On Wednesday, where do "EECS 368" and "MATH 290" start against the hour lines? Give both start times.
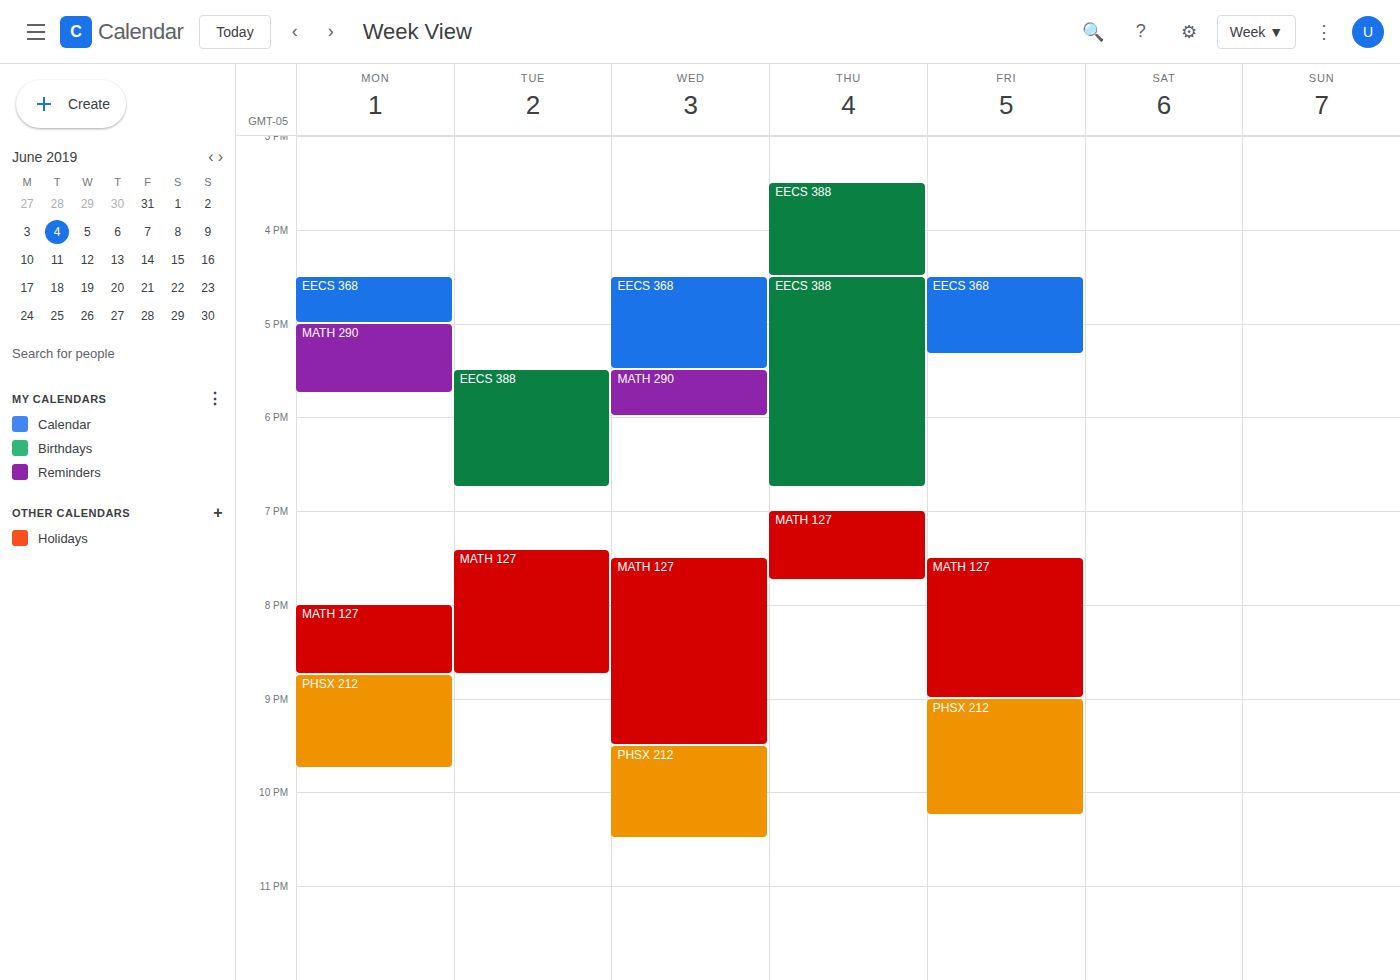
"EECS 368": 4:30 PM, halfway between the 4 PM and 5 PM lines. "MATH 290": 5:30 PM, halfway between the 5 PM and 6 PM lines.